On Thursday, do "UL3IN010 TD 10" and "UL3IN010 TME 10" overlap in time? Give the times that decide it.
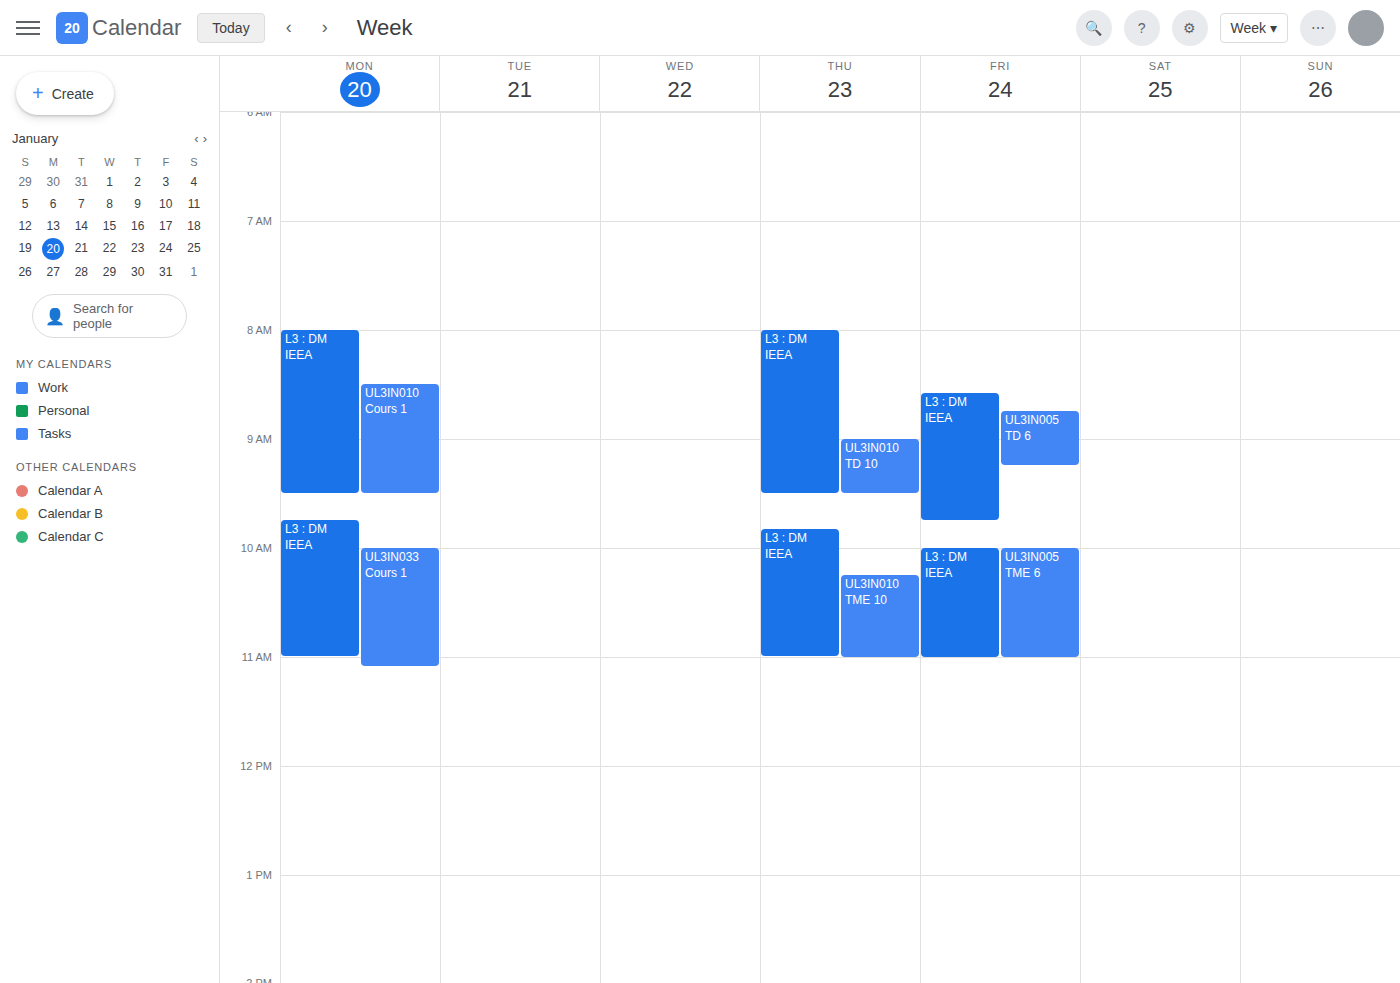
"UL3IN010 TD 10" ends at 9:30 AM and "UL3IN010 TME 10" starts at 10:15 AM -- no overlap.